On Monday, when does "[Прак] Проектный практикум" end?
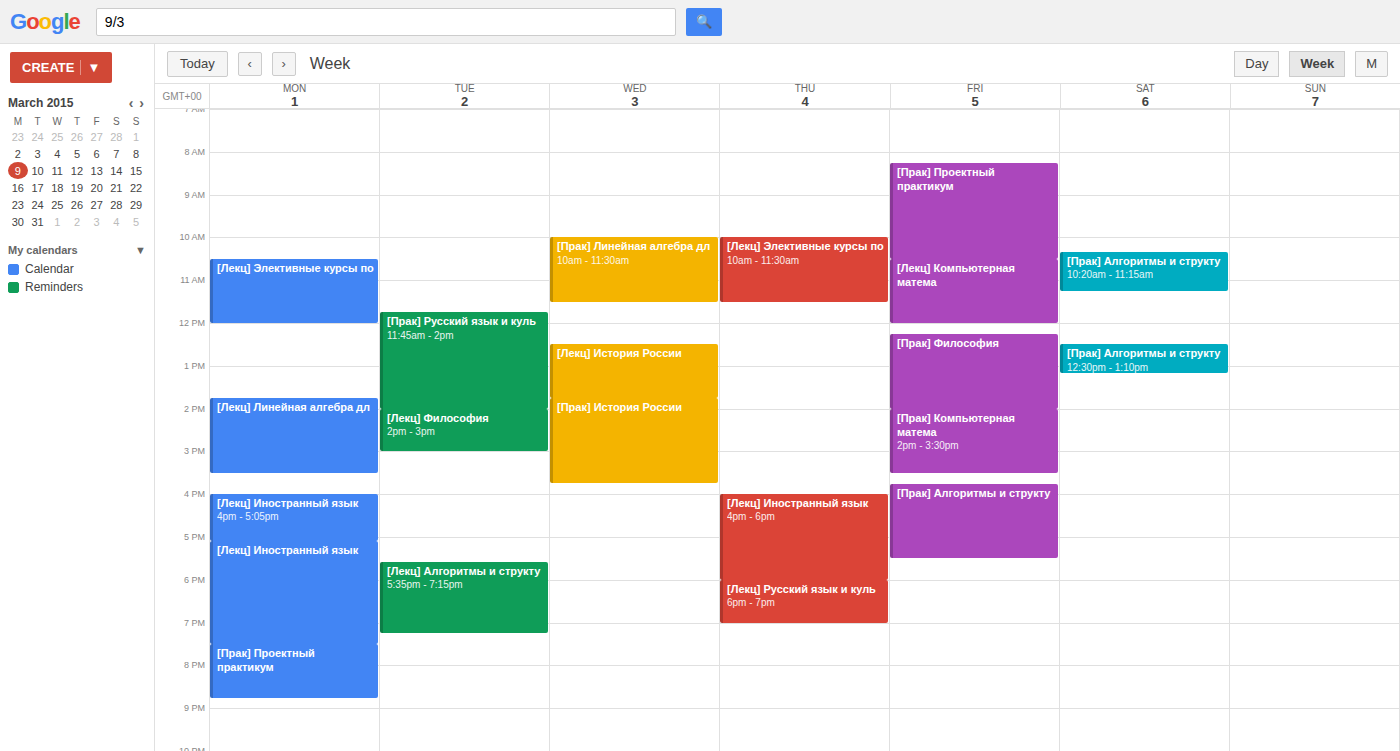
8:45 PM